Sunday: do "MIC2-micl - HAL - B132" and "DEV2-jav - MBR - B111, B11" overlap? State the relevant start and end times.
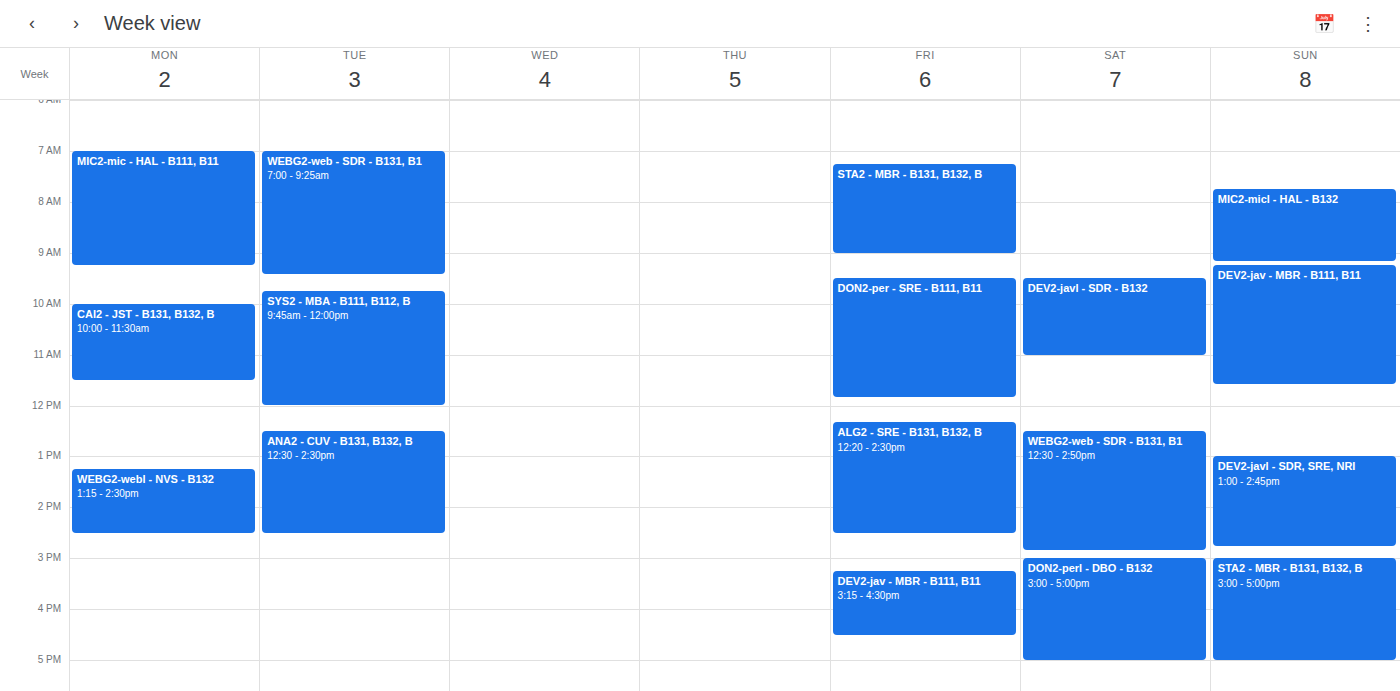
"MIC2-micl - HAL - B132" ends at 9:10 AM and "DEV2-jav - MBR - B111, B11" starts at 9:15 AM -- no overlap.